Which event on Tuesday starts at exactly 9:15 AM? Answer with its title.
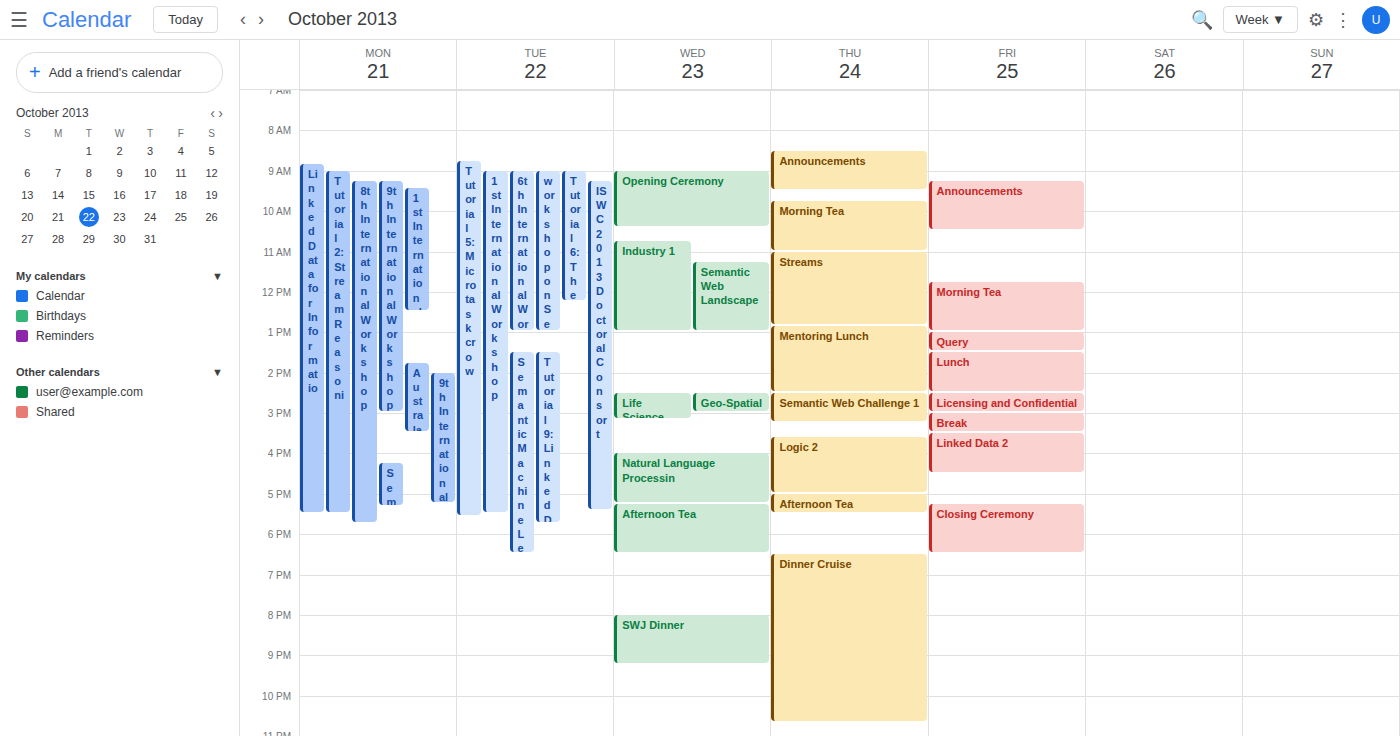
"ISWC 2013 Doctoral Consort"